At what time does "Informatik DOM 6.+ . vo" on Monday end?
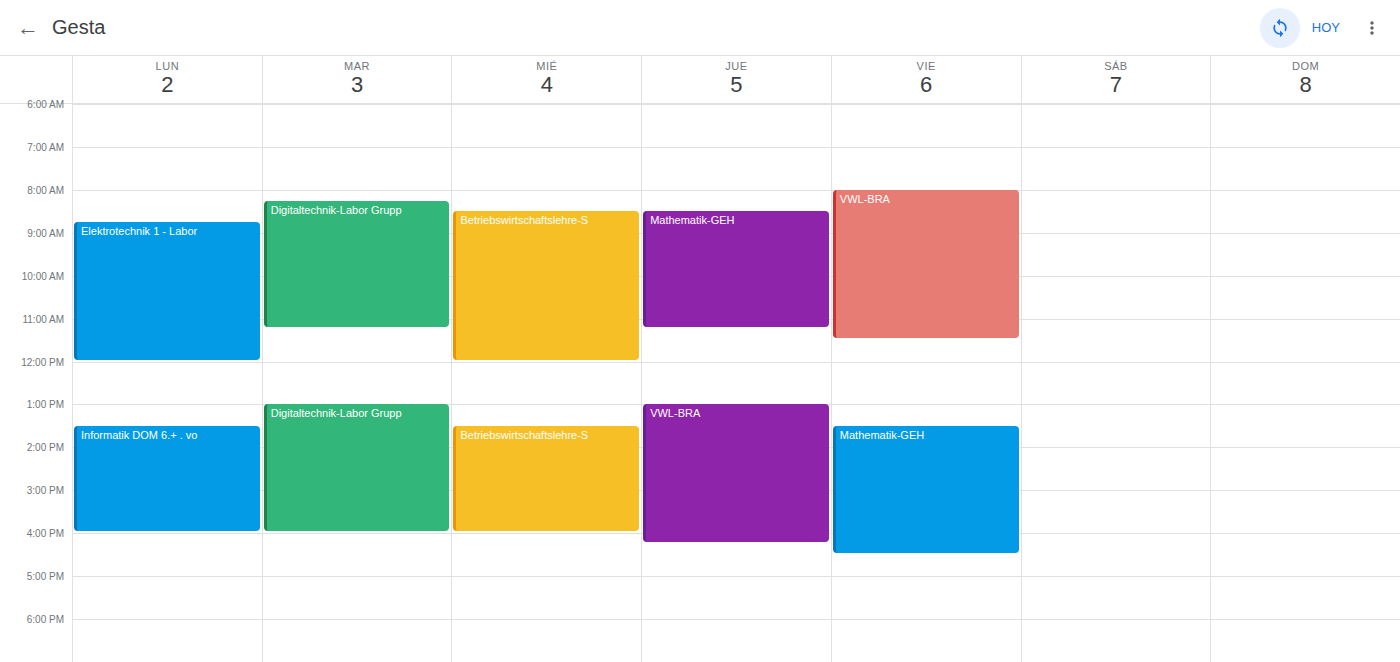
4:00 PM